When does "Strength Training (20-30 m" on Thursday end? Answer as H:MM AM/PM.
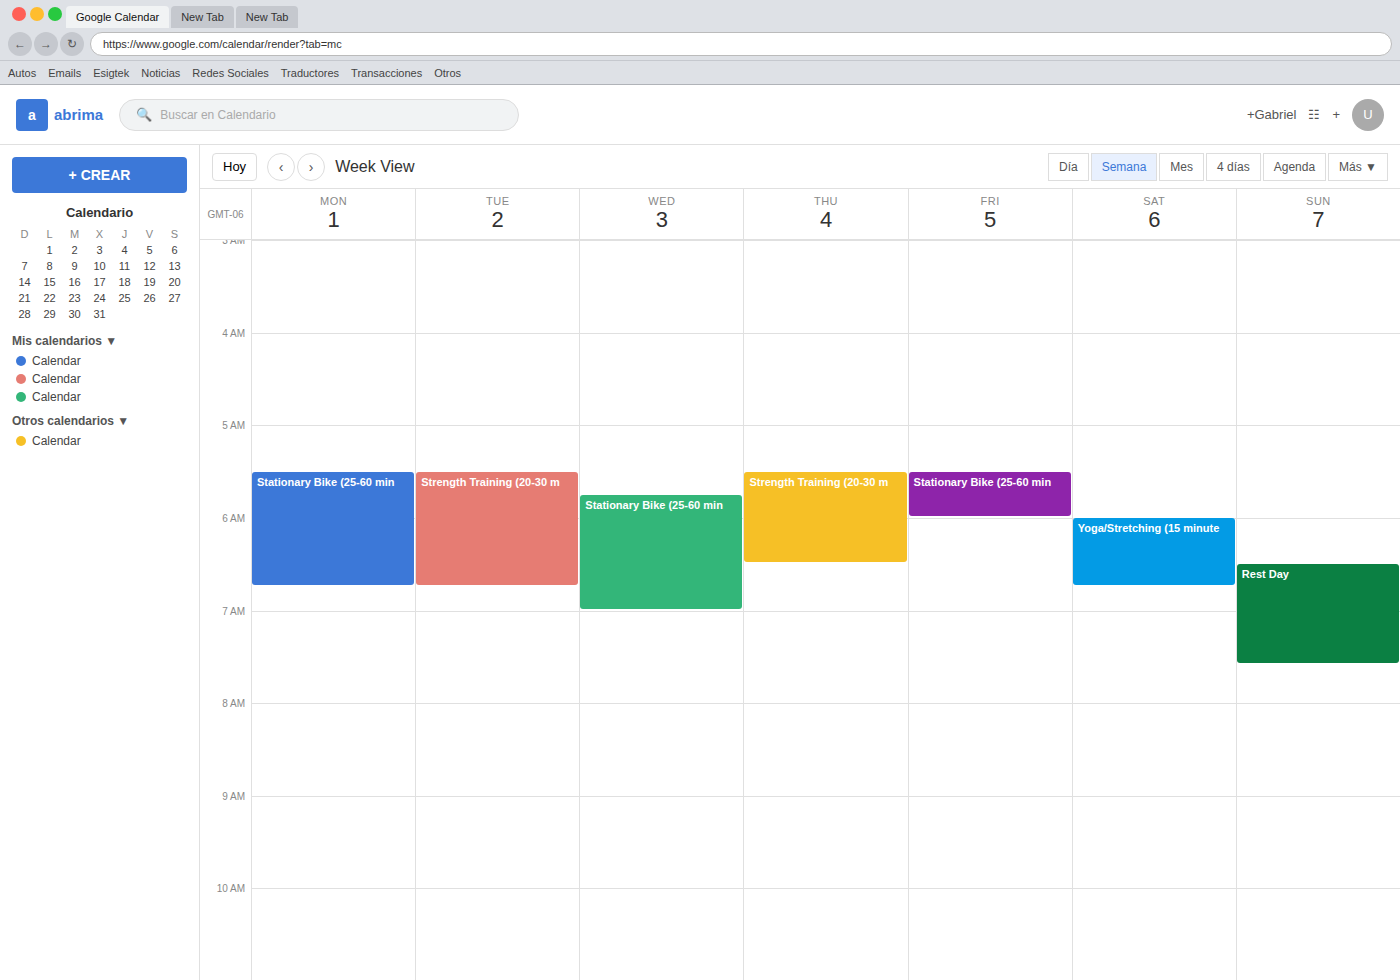
6:30 AM